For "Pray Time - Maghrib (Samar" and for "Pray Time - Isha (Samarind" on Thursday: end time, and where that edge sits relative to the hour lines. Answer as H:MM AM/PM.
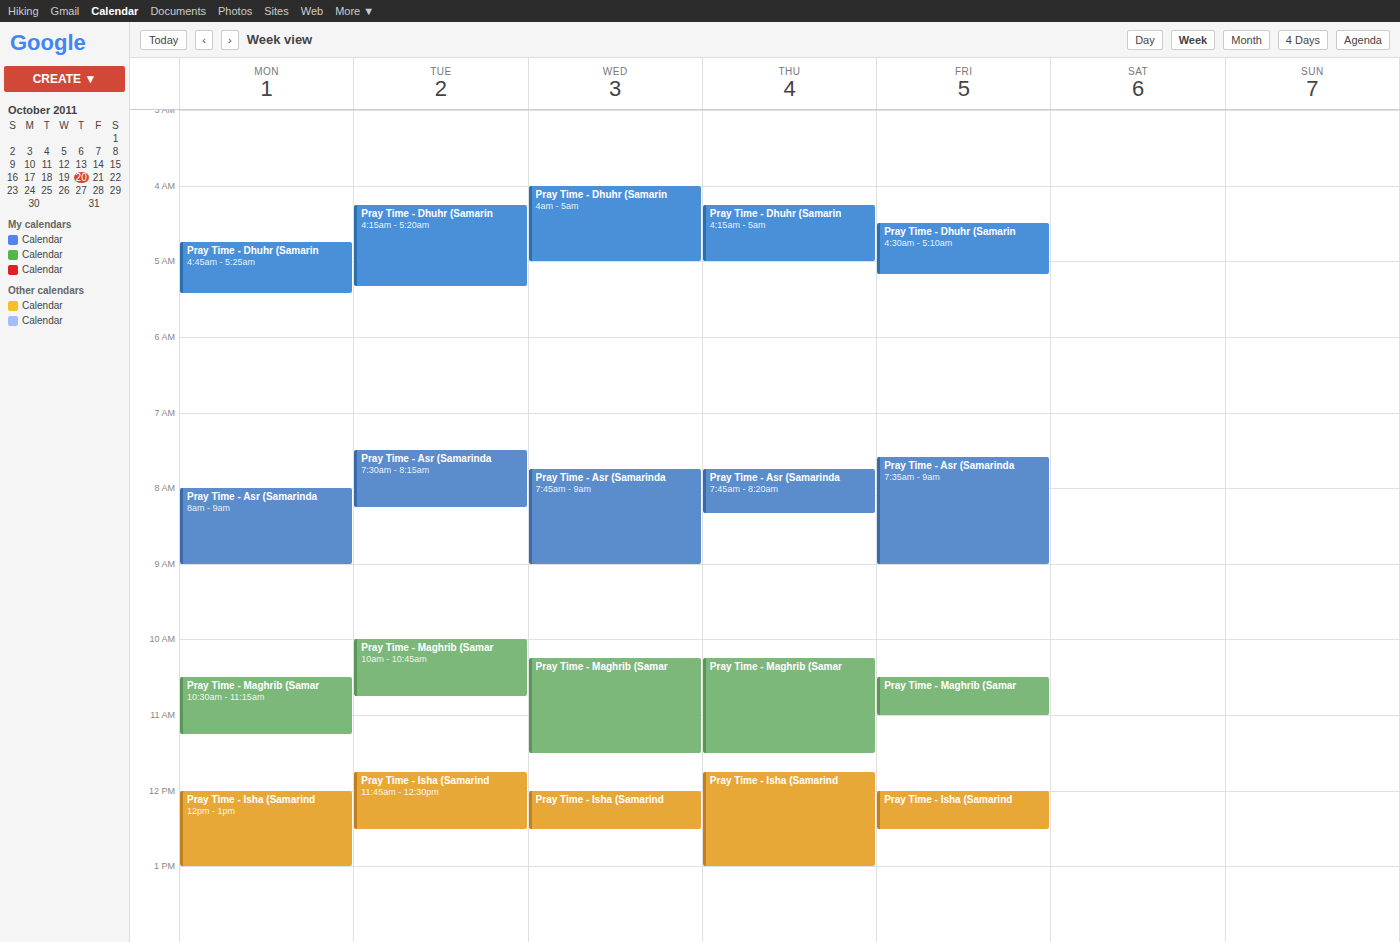
"Pray Time - Maghrib (Samar": 11:30 AM, halfway between the 11 AM and 12 PM lines. "Pray Time - Isha (Samarind": 1:00 PM, exactly on the 1 PM line.